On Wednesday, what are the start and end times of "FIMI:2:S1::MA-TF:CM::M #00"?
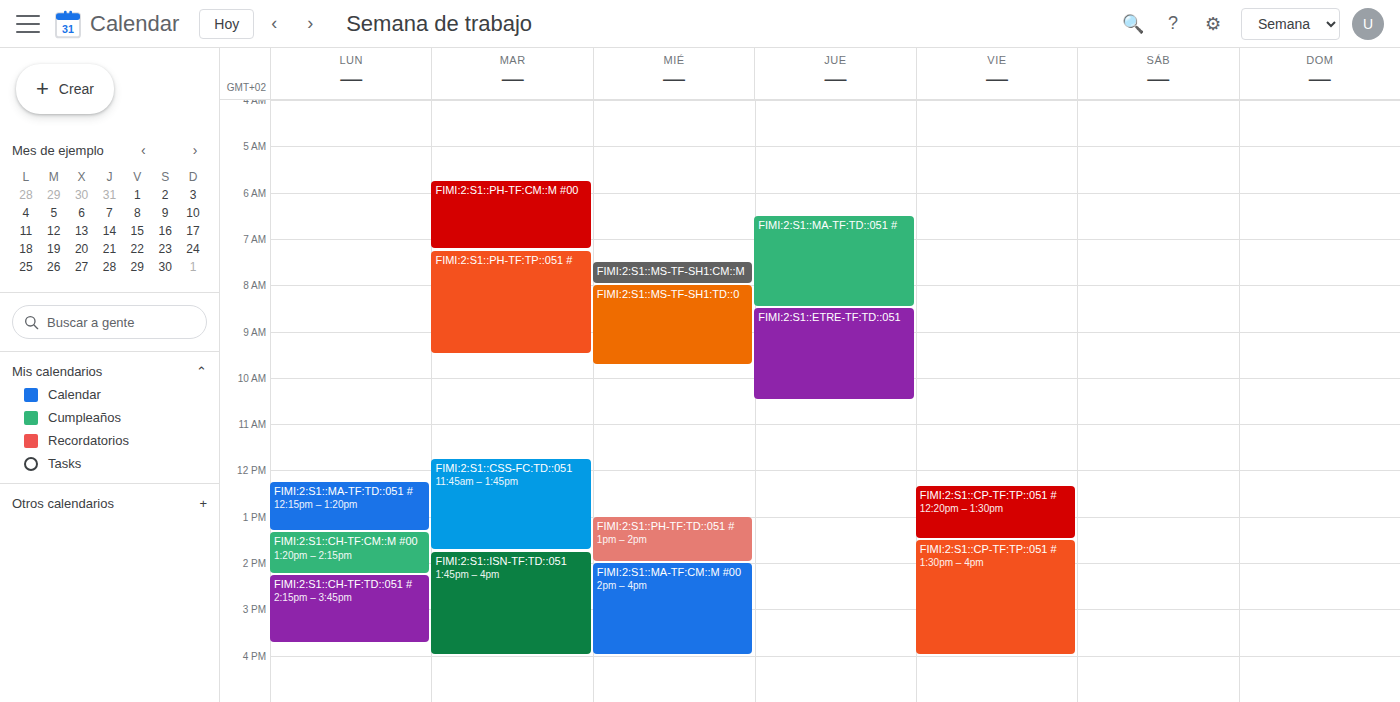
2:00 PM to 4:00 PM